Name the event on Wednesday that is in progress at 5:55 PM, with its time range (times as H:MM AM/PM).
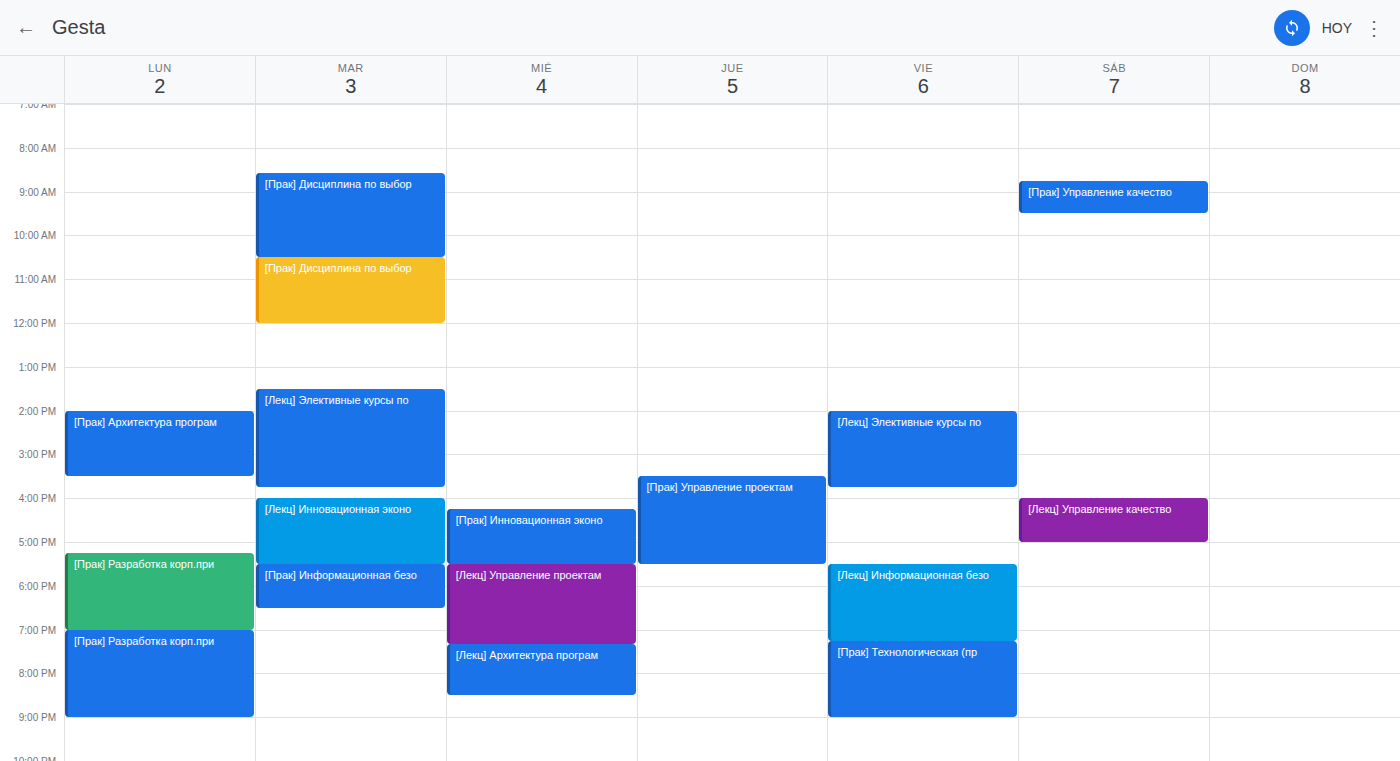
"[Лекц] Управление проектам", 5:30 PM to 7:20 PM